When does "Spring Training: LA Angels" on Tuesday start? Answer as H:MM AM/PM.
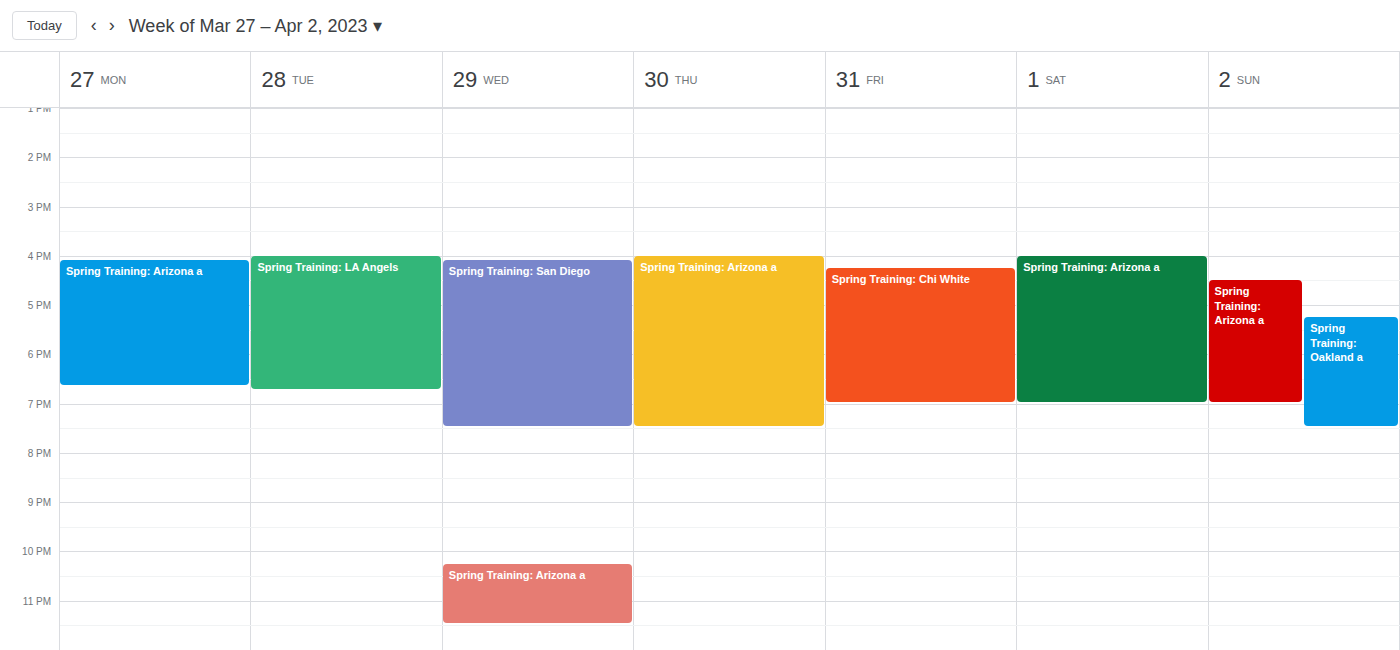
4:00 PM